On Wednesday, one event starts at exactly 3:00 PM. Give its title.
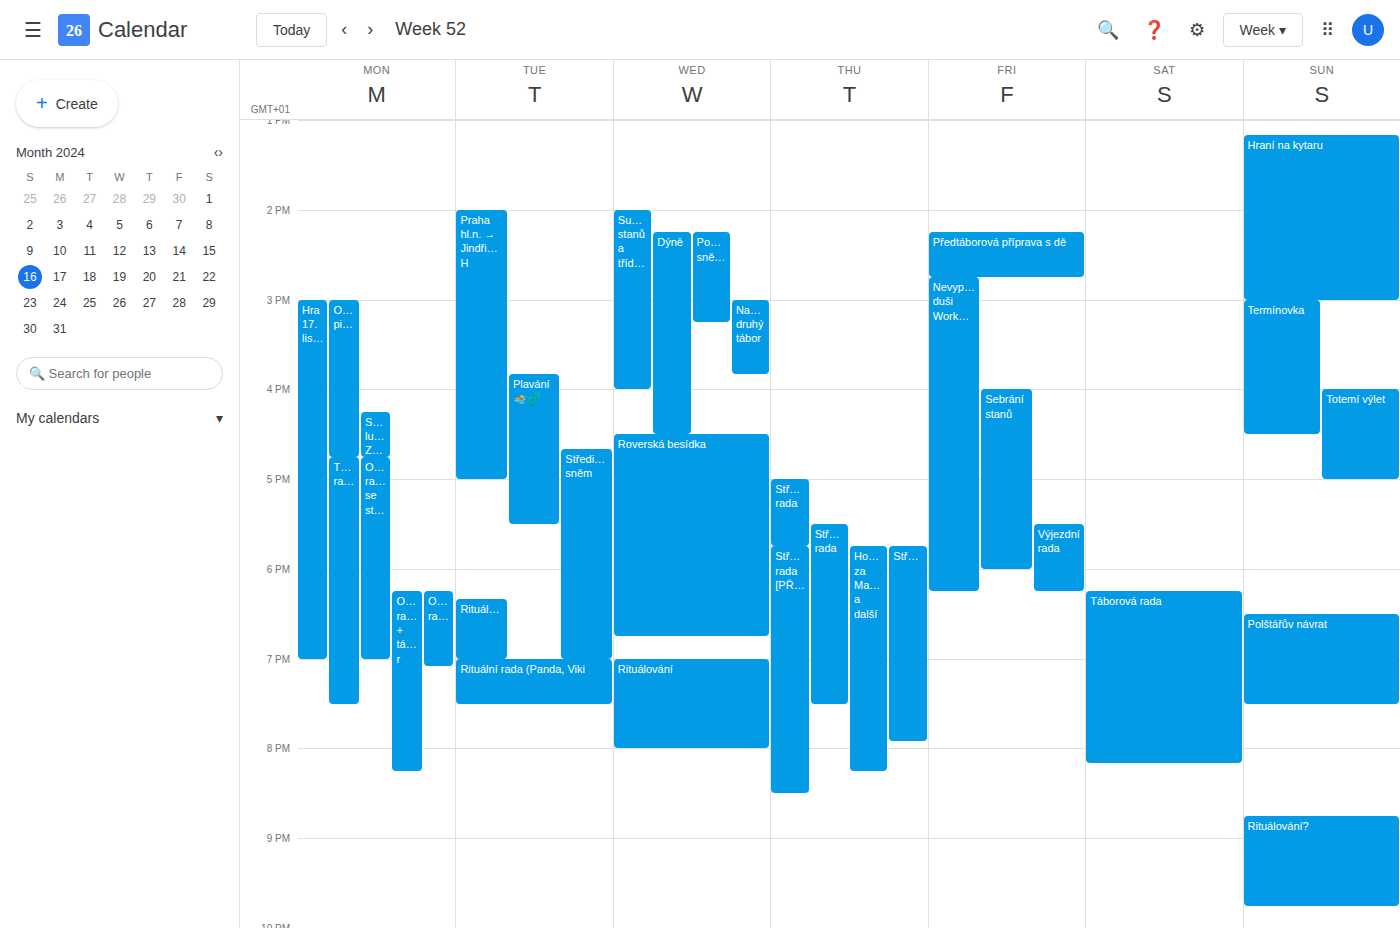
"Nakládání druhý tábor"